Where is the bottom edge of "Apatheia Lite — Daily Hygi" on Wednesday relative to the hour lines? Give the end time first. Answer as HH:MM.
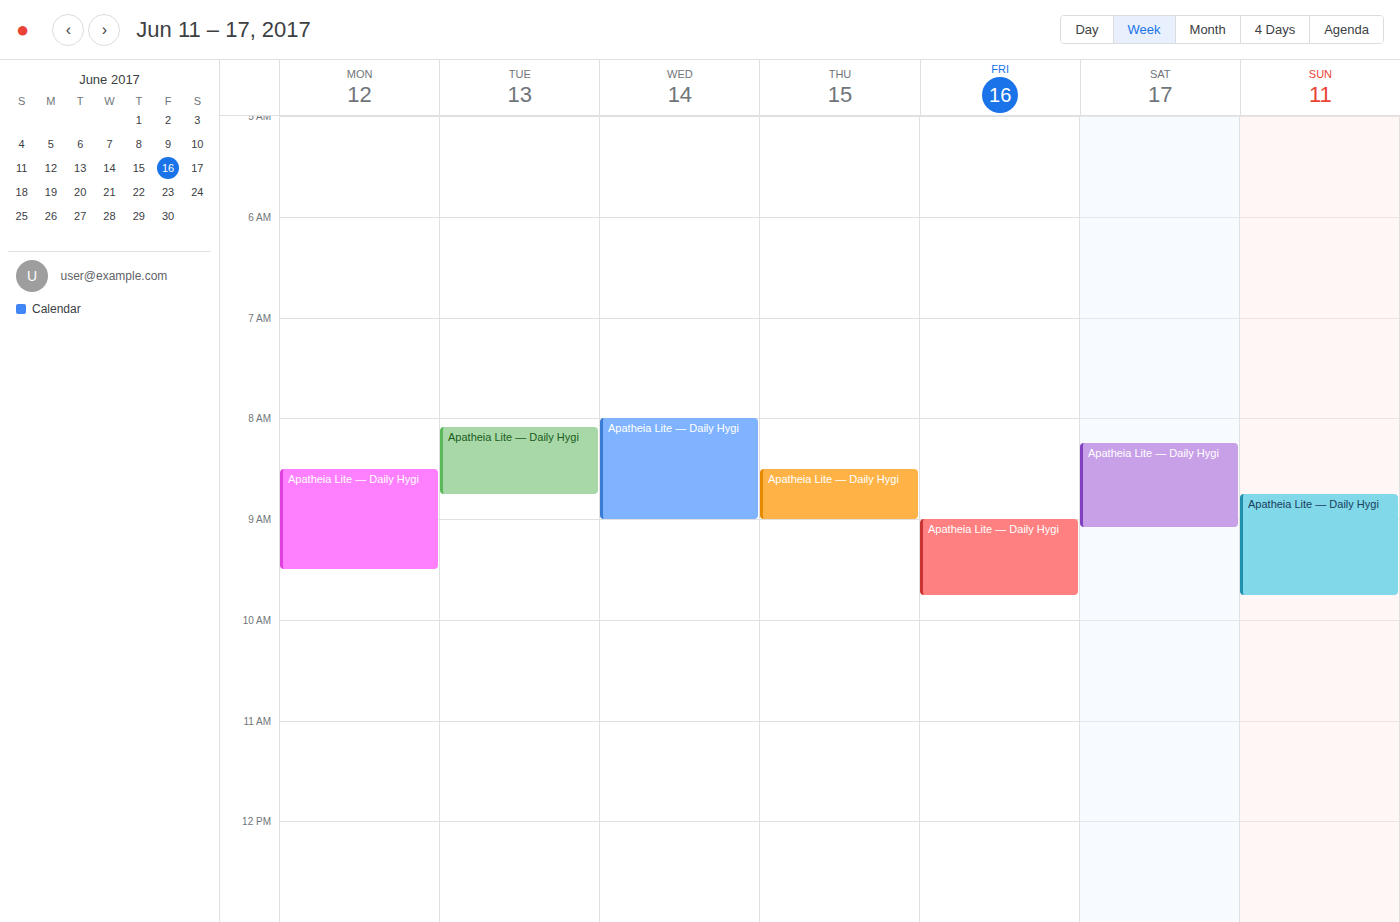
09:00 -- exactly on the 09:00 line.